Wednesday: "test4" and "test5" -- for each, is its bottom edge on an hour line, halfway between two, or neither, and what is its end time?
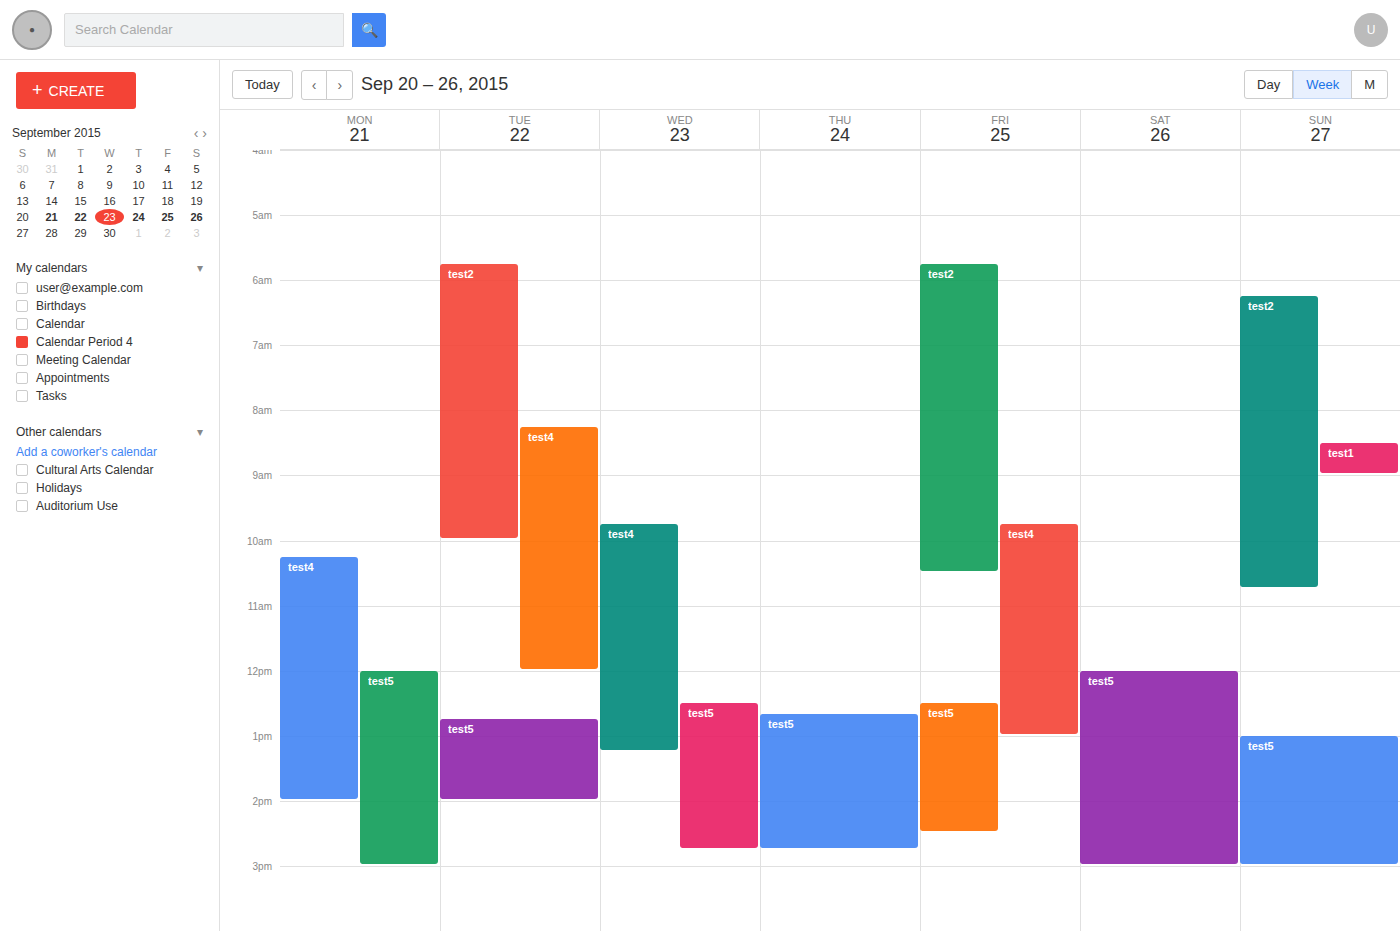
"test4": 1:15 PM, neither: a quarter of the way from the 1 PM line to the 2 PM line. "test5": 2:45 PM, neither: three quarters of the way from the 2 PM line to the 3 PM line.